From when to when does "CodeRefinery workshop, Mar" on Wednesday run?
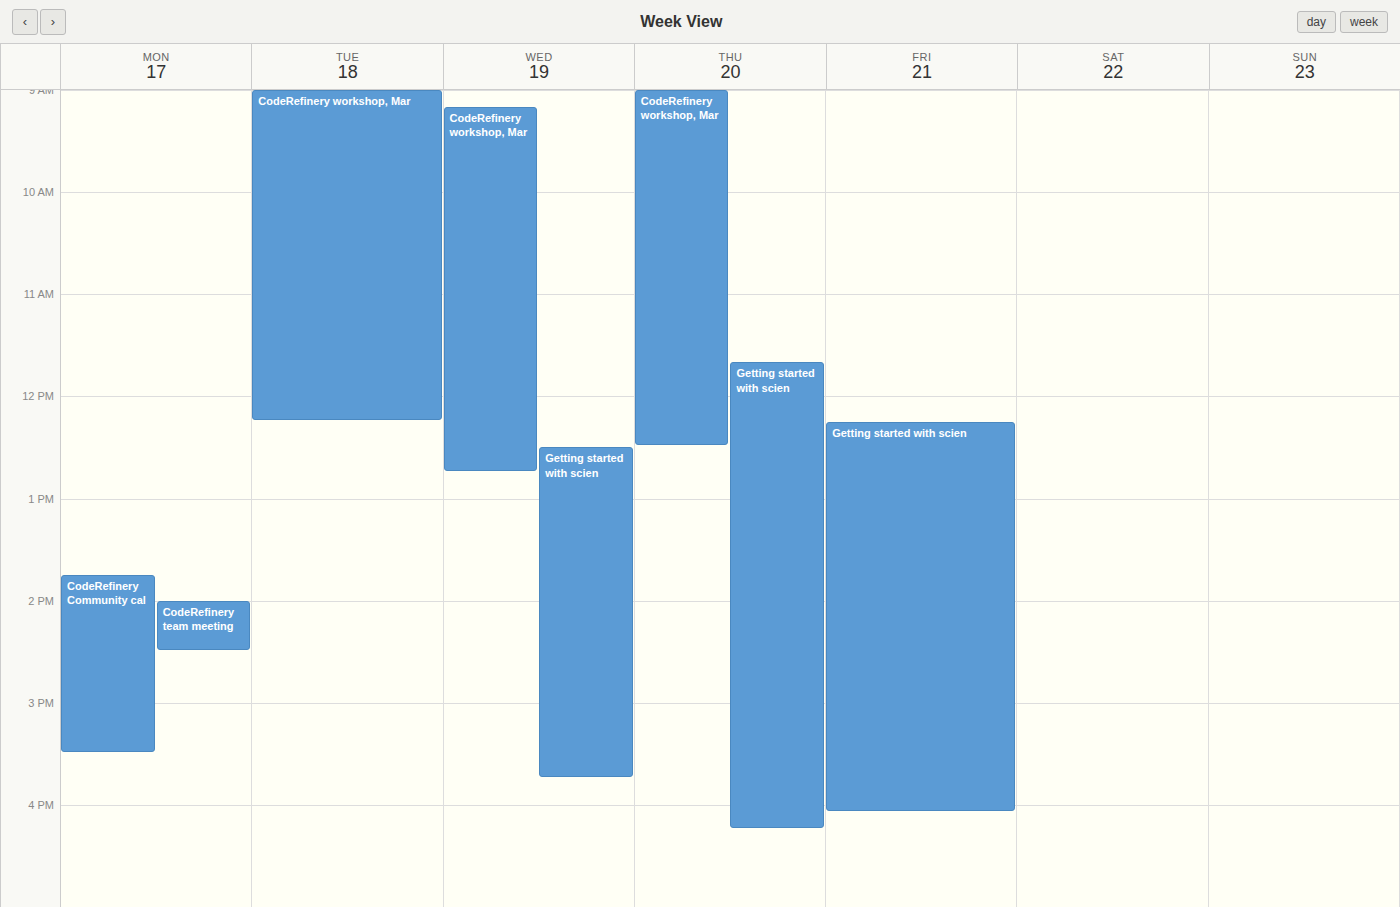
9:10 AM to 12:45 PM